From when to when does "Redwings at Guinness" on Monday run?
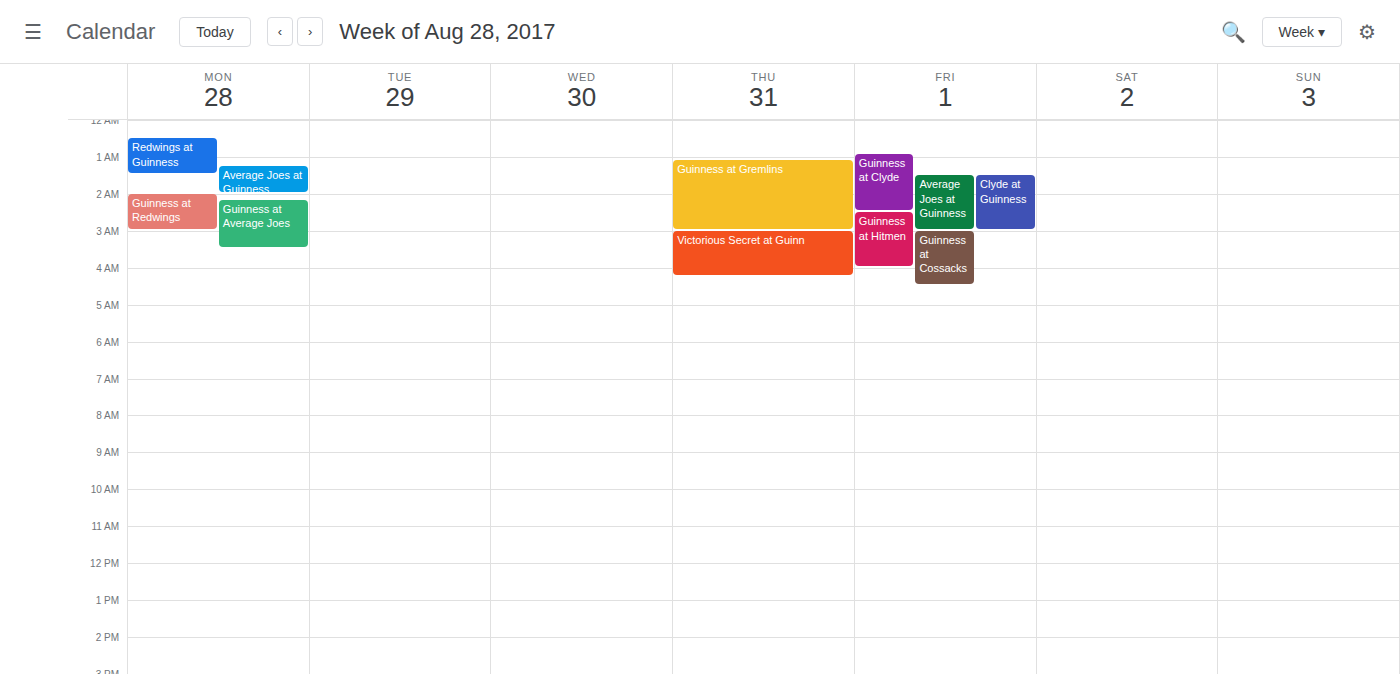
12:30 AM to 1:30 AM